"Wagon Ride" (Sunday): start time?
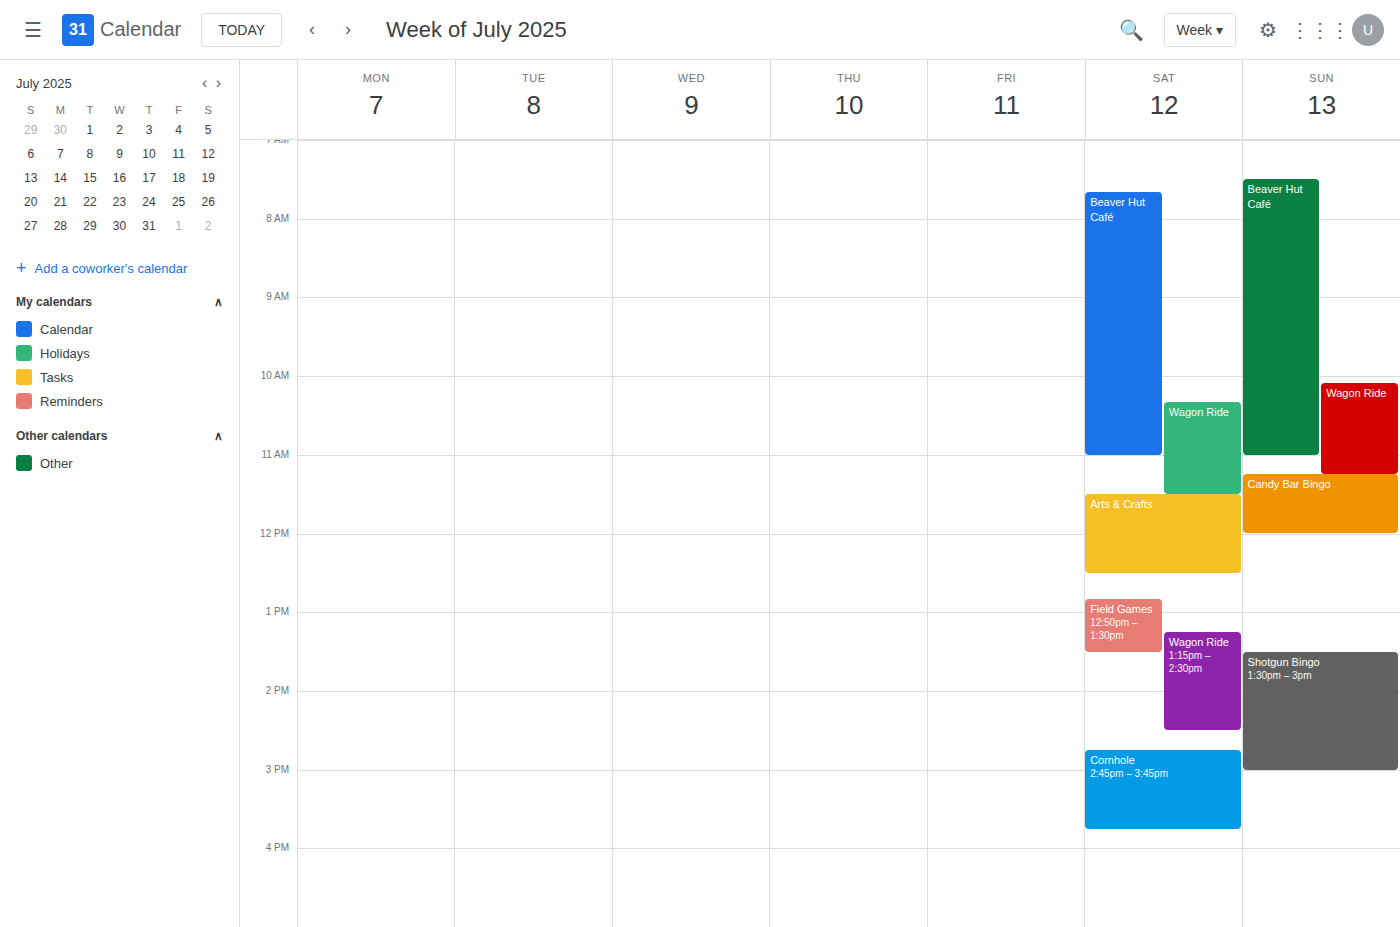
10:05 AM